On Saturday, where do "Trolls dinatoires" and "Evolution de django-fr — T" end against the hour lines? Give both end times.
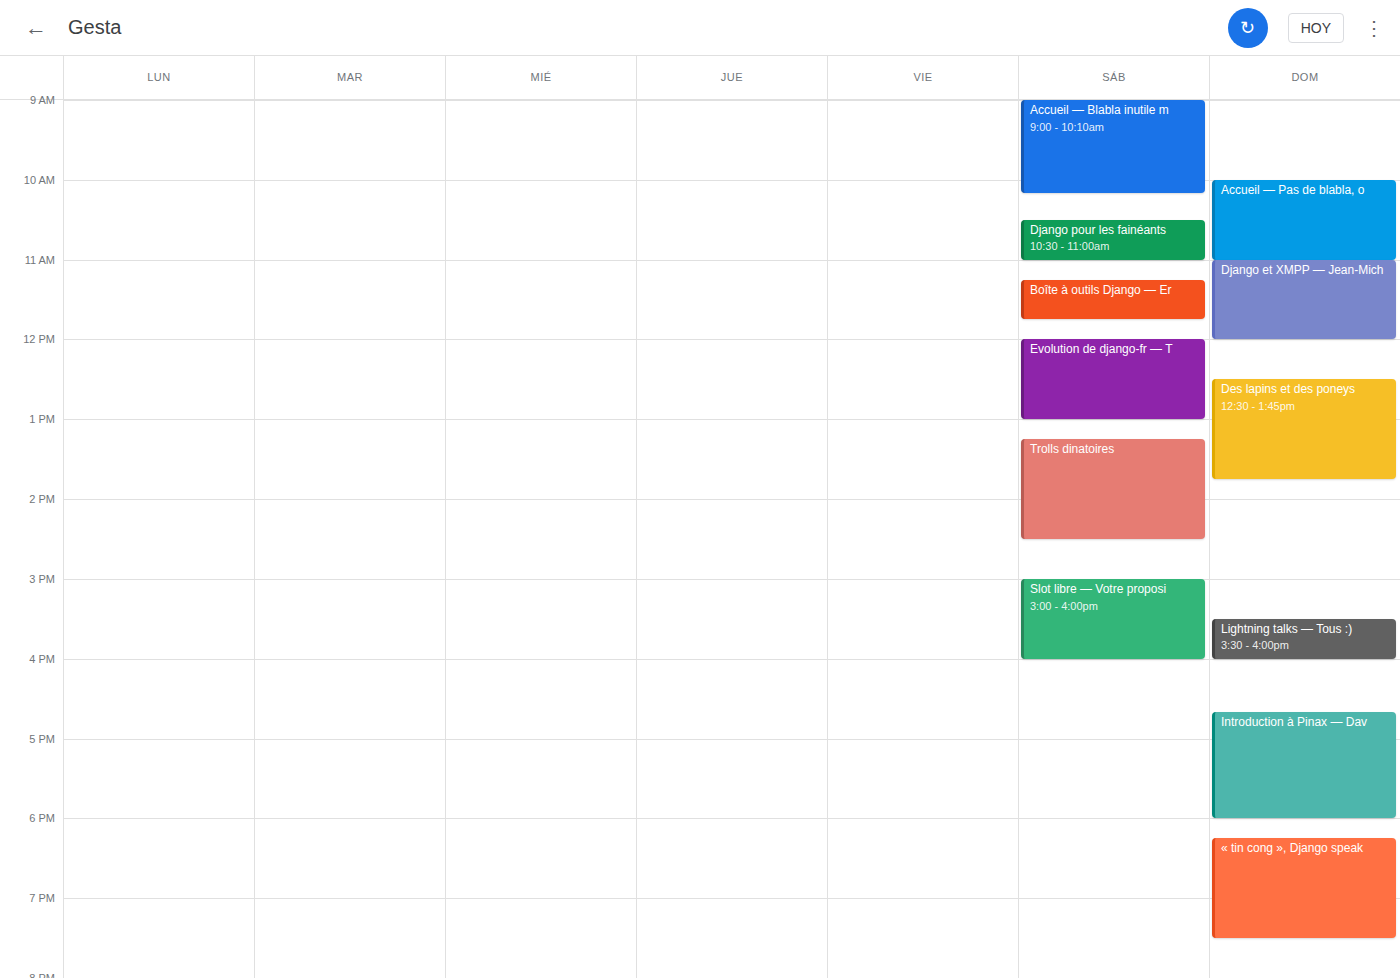
"Trolls dinatoires": 2:30 PM, halfway between the 2 PM and 3 PM lines. "Evolution de django-fr — T": 1:00 PM, exactly on the 1 PM line.